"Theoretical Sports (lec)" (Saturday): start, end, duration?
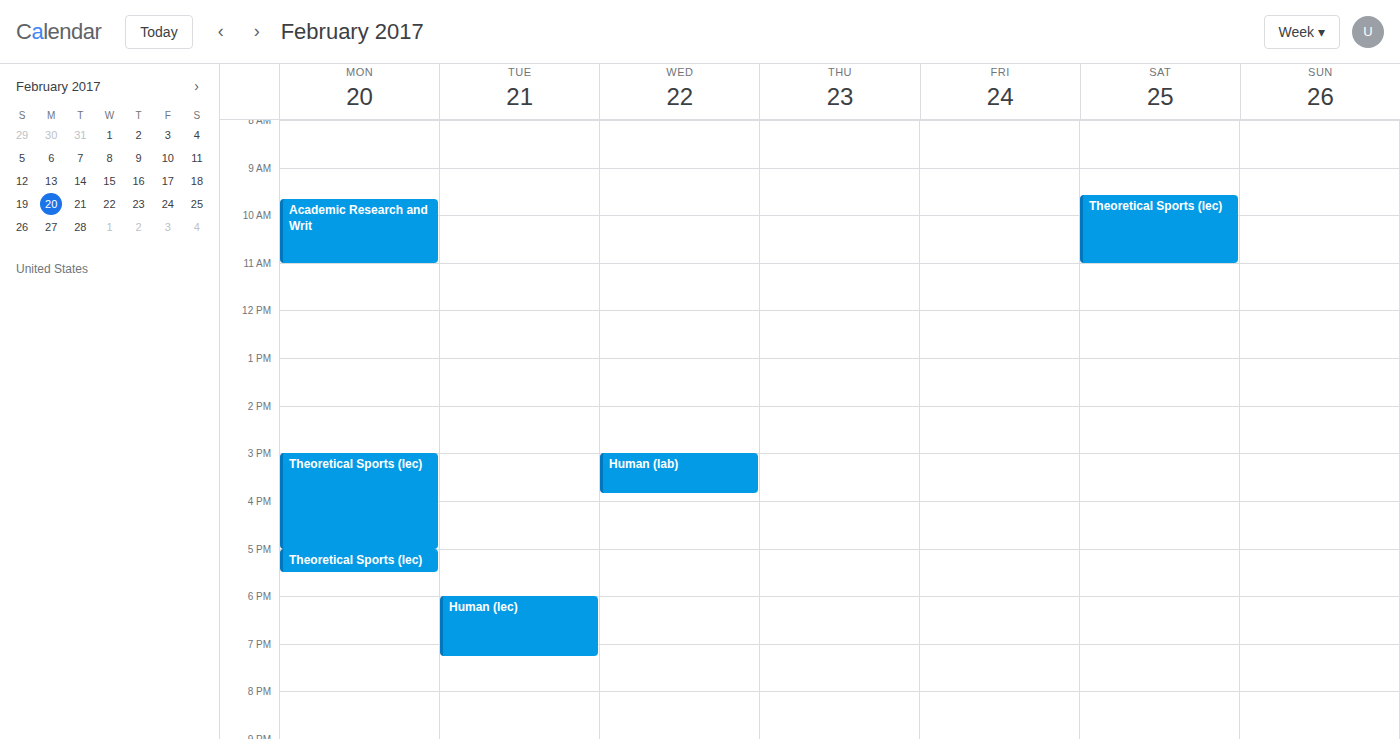
9:35 AM to 11:00 AM, 1 hour 25 minutes